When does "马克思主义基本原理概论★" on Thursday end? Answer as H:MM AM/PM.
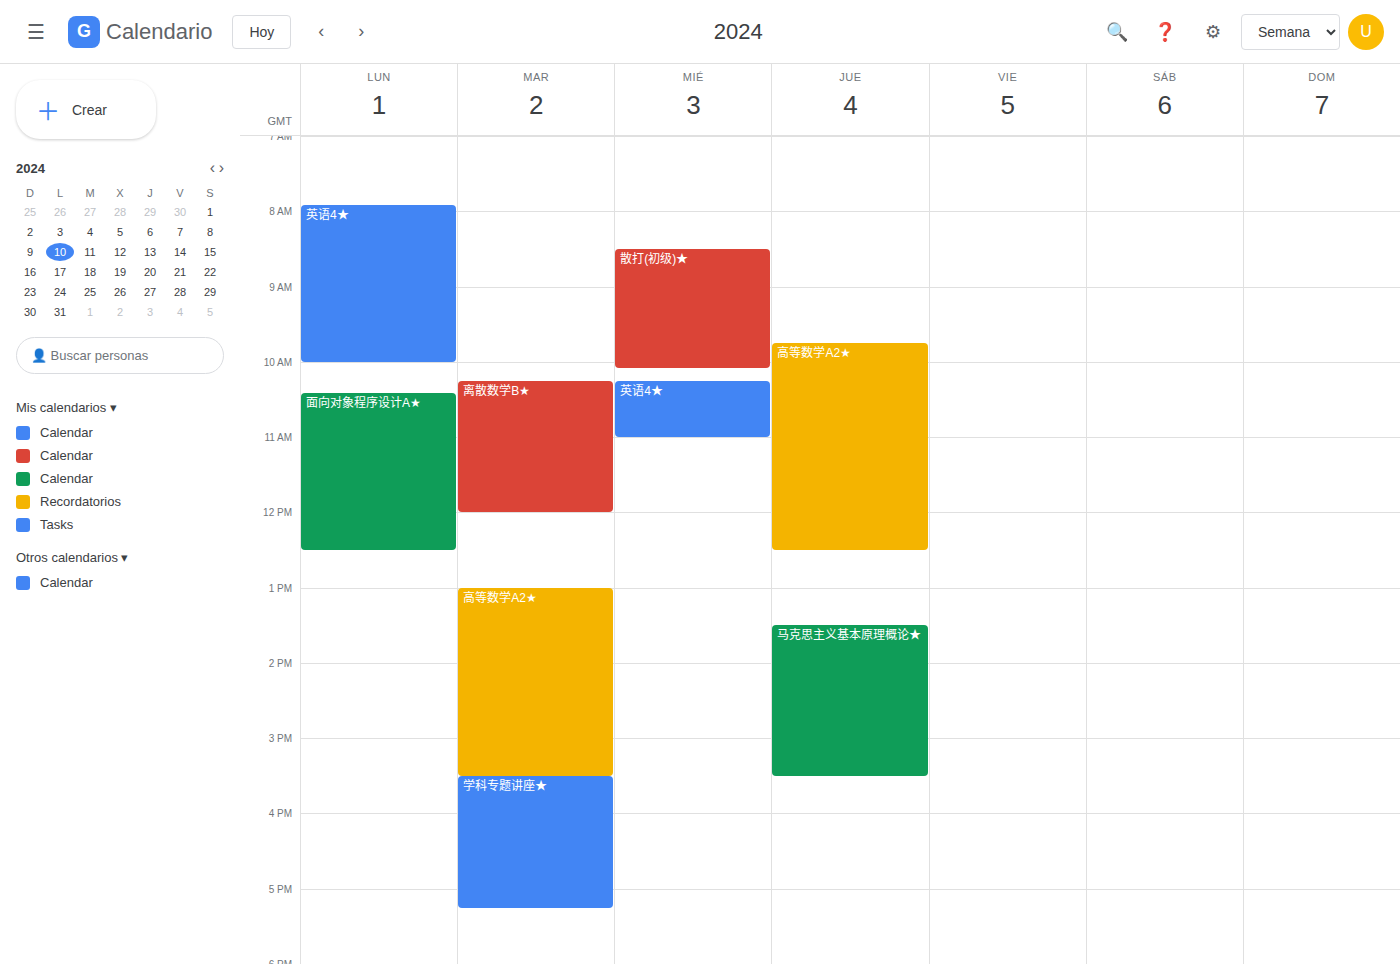
3:30 PM